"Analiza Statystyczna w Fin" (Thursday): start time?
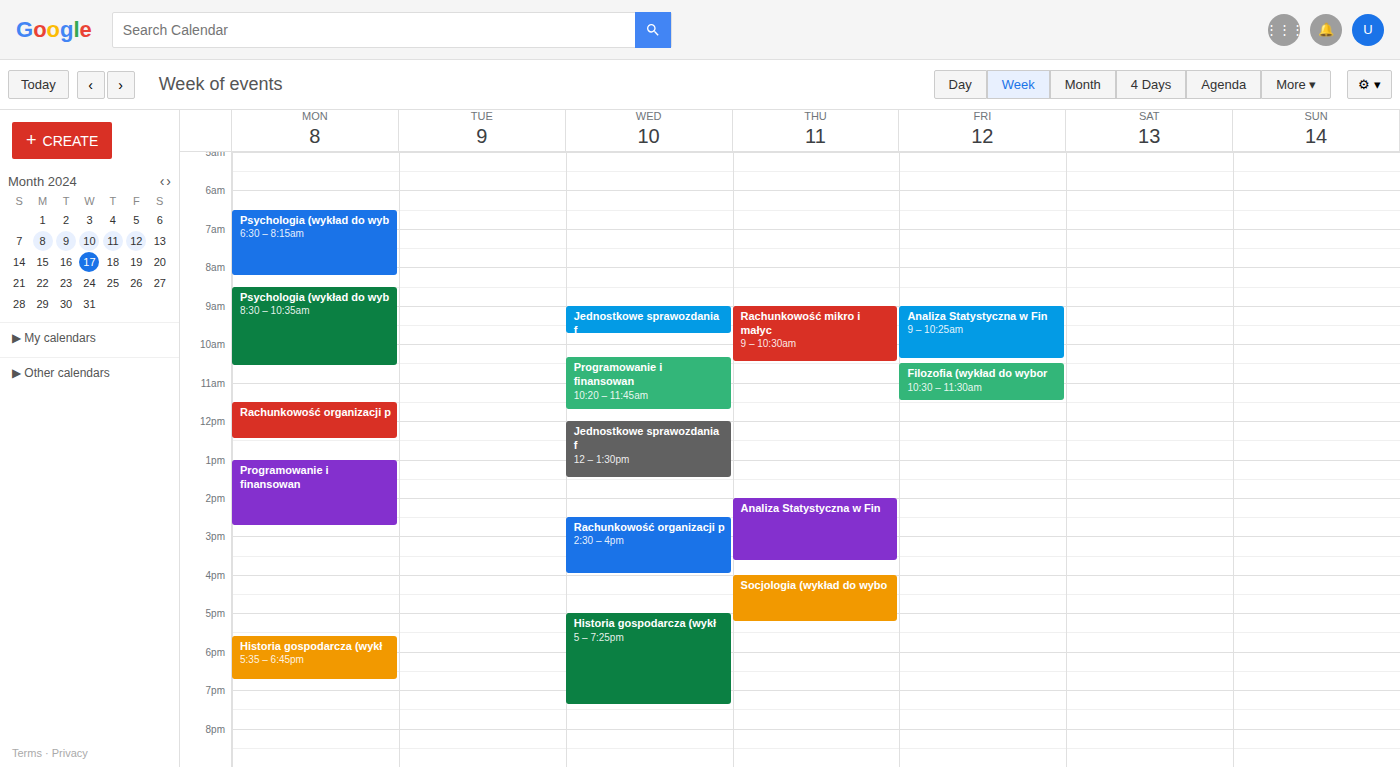
14:00